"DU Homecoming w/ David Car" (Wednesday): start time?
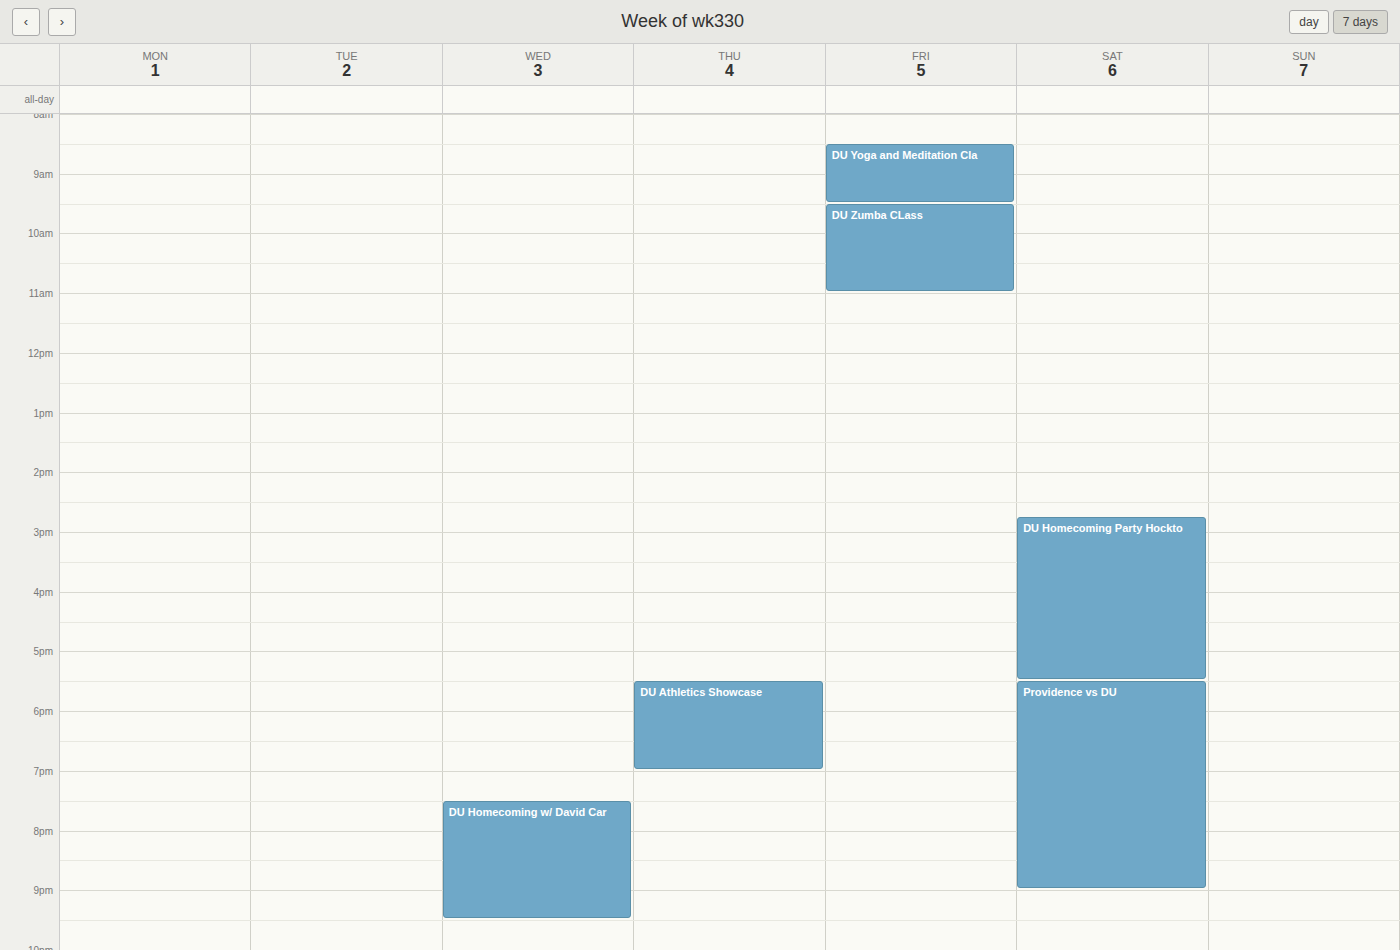
7:30 PM